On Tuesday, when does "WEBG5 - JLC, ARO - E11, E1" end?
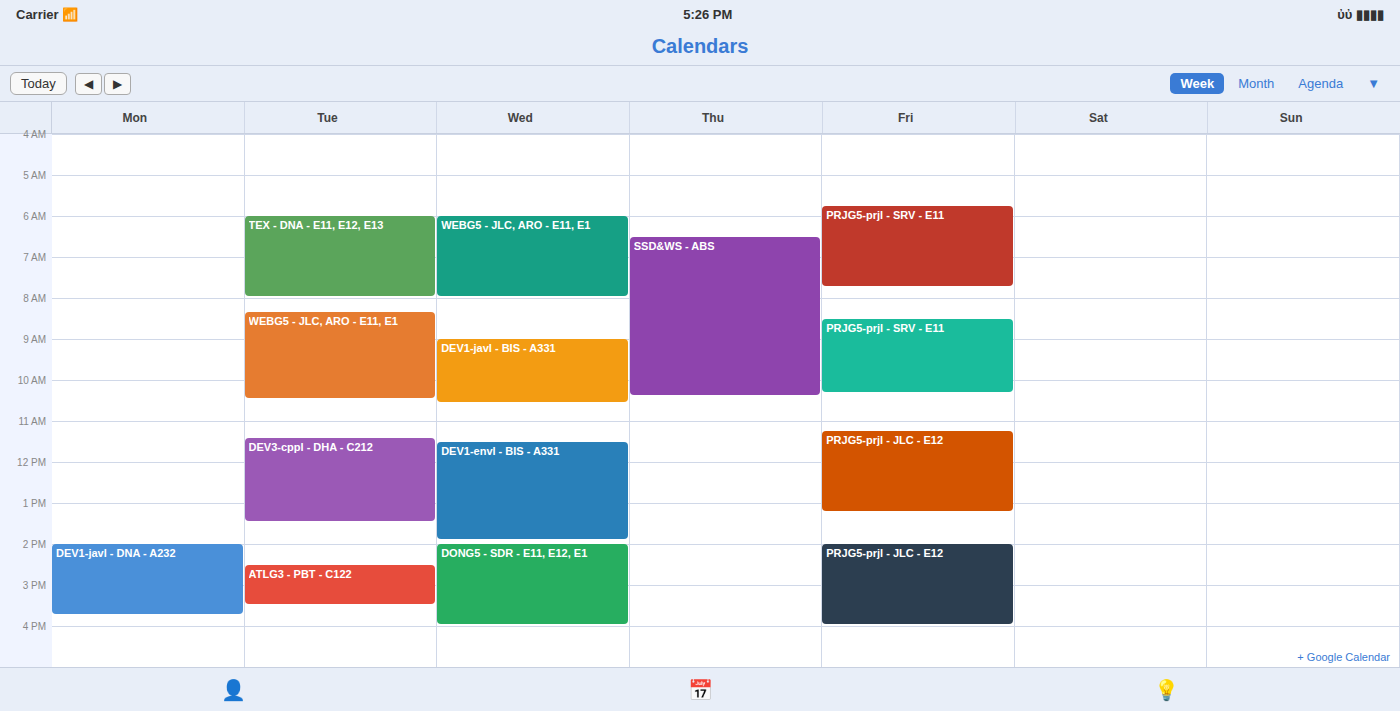
10:30 AM